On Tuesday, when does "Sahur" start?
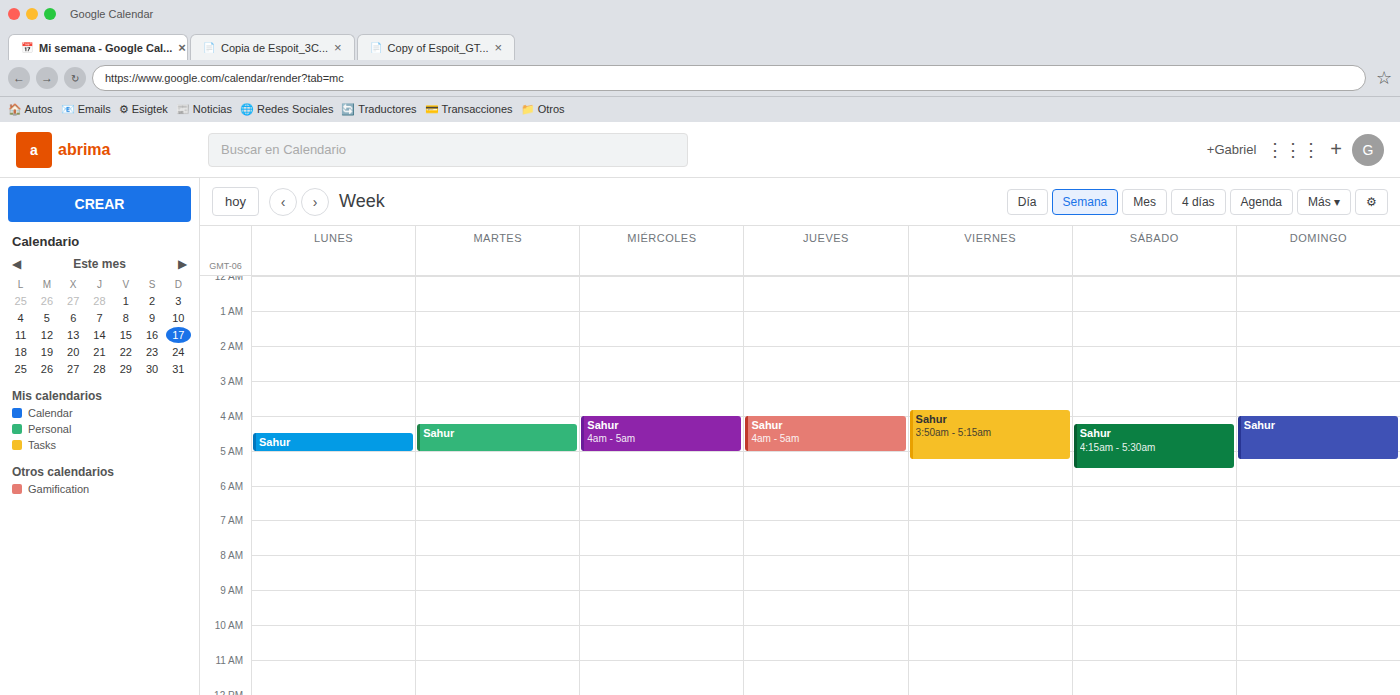
4:15 AM